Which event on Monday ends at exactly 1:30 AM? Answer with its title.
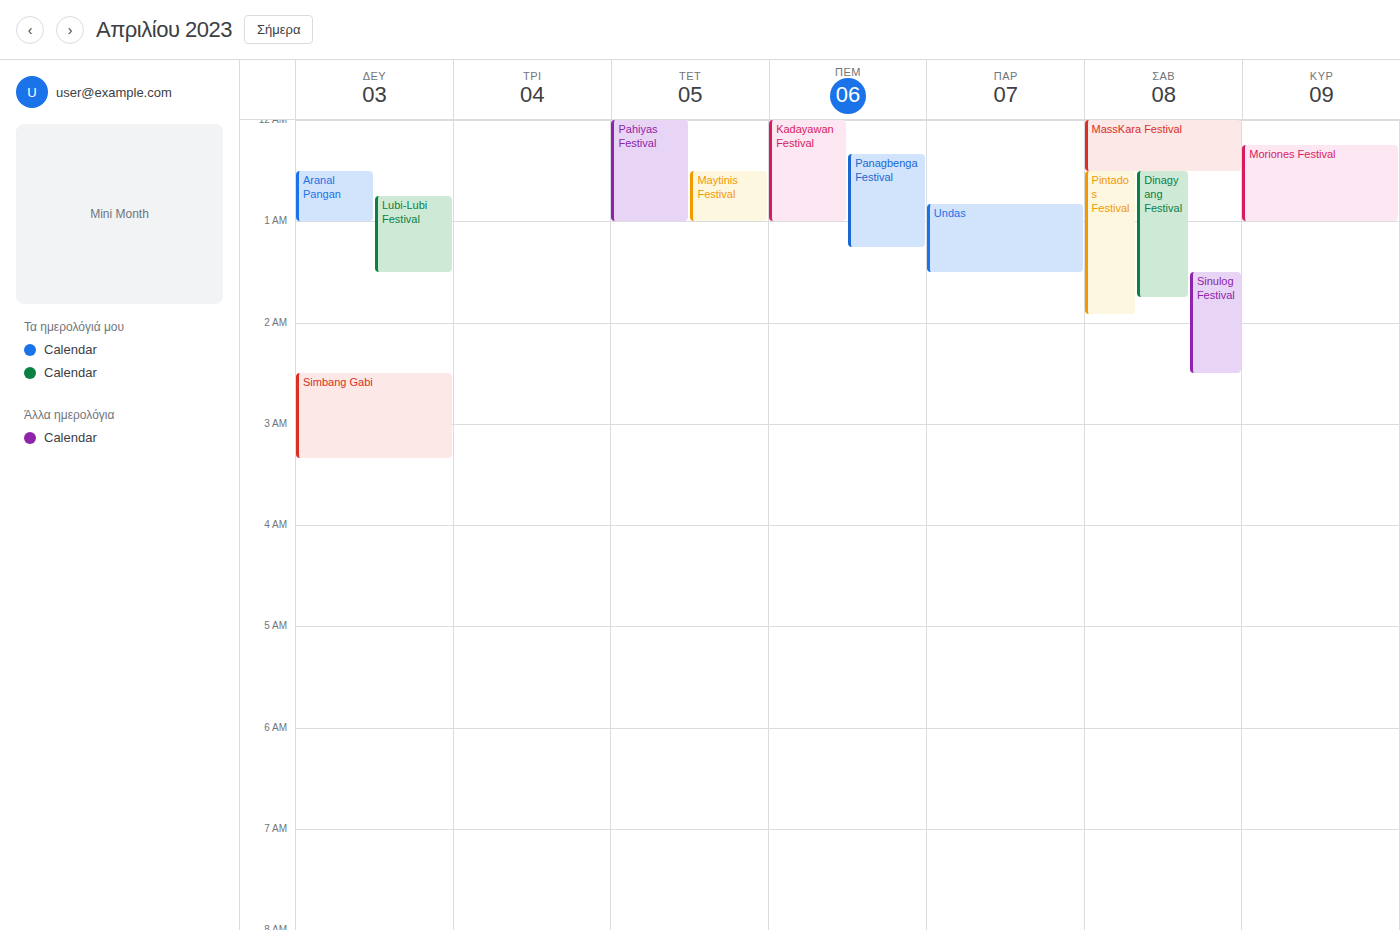
"Lubi-Lubi Festival"